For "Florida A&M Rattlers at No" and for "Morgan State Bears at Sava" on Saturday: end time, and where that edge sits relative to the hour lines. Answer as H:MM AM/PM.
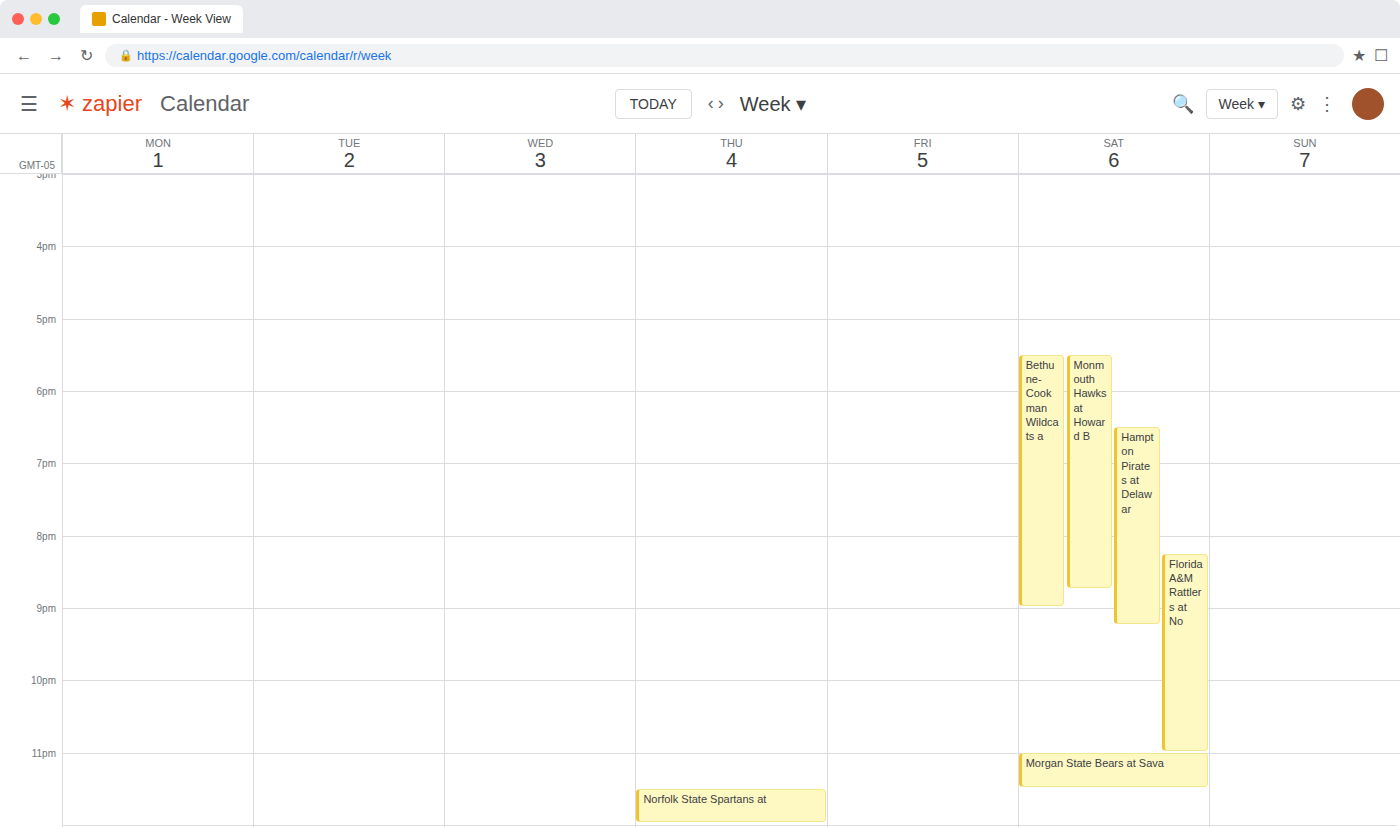
"Florida A&M Rattlers at No": 11:00 PM, exactly on the 11 PM line. "Morgan State Bears at Sava": 11:30 PM, halfway between the 11 PM and 12 AM lines.